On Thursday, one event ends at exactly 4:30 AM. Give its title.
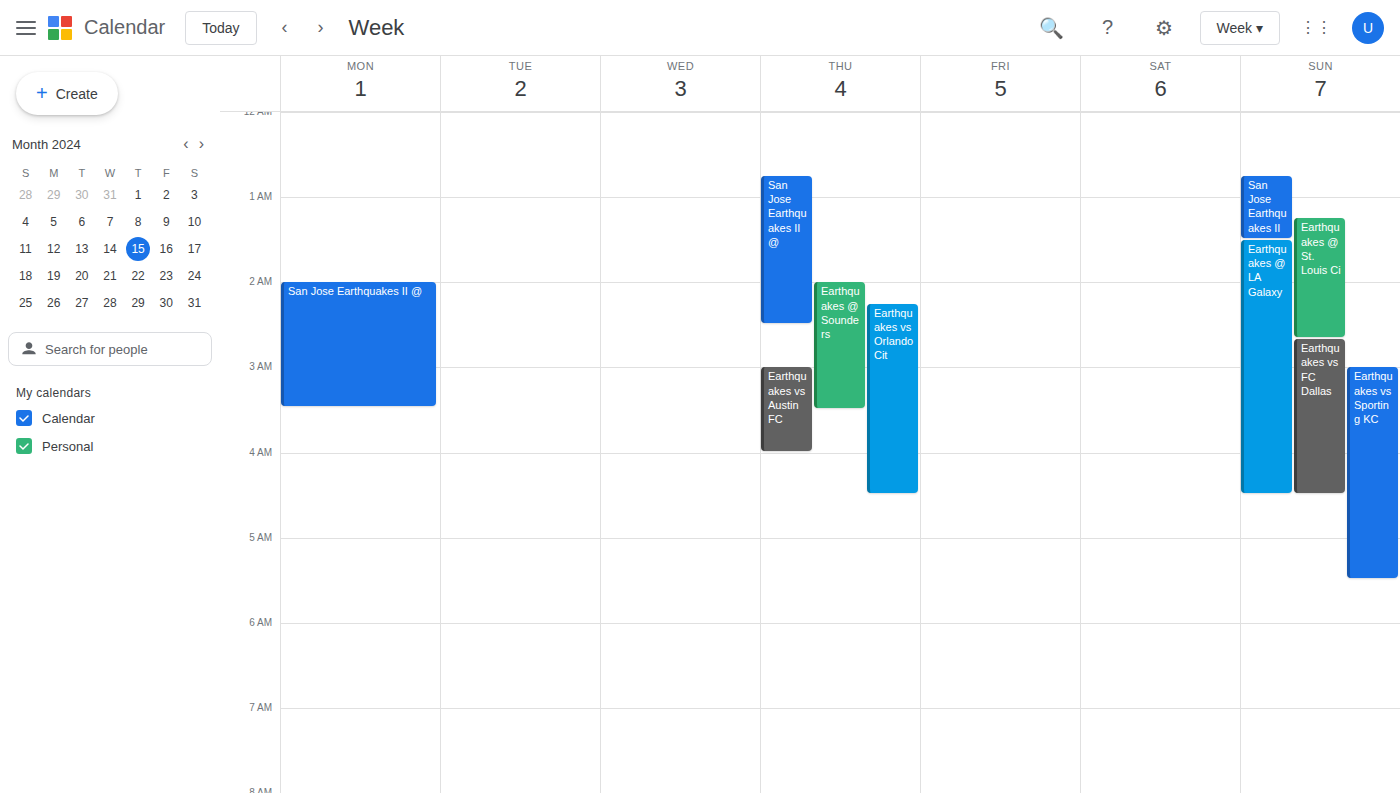
"Earthquakes vs Orlando Cit"